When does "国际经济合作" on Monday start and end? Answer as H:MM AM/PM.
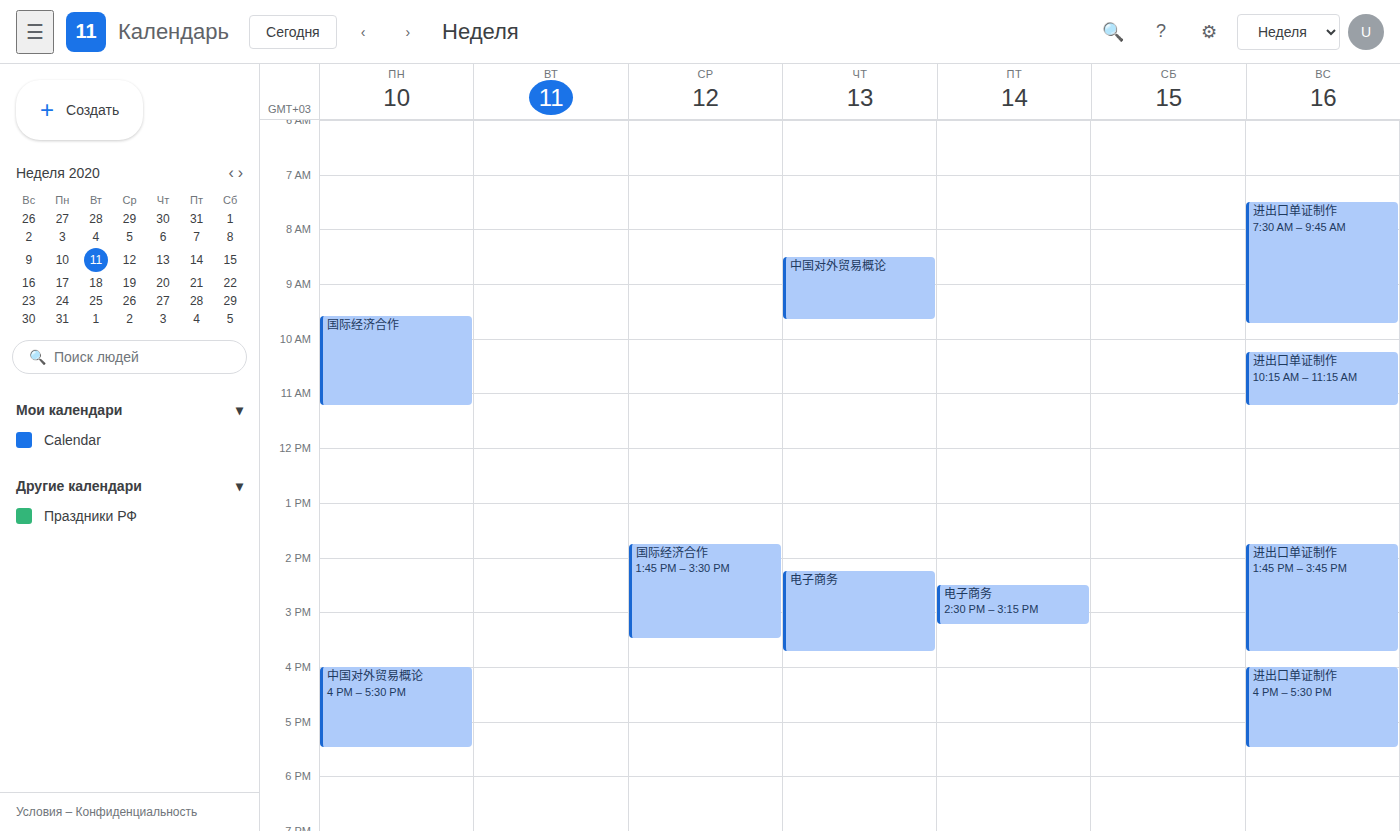
9:35 AM to 11:15 AM